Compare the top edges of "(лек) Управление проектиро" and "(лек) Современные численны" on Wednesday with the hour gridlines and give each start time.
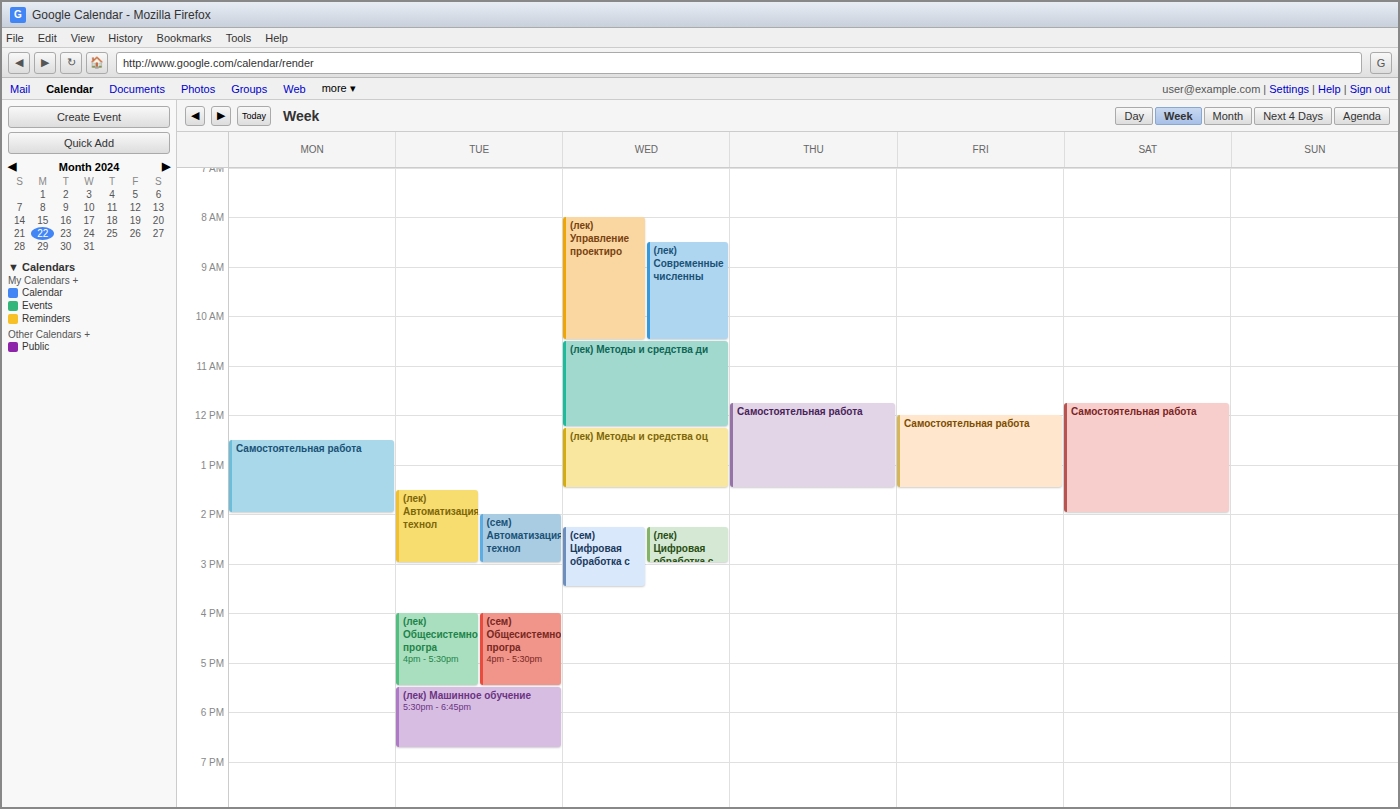
"(лек) Управление проектиро": 8:00 AM, exactly on the 8 AM line. "(лек) Современные численны": 8:30 AM, halfway between the 8 AM and 9 AM lines.